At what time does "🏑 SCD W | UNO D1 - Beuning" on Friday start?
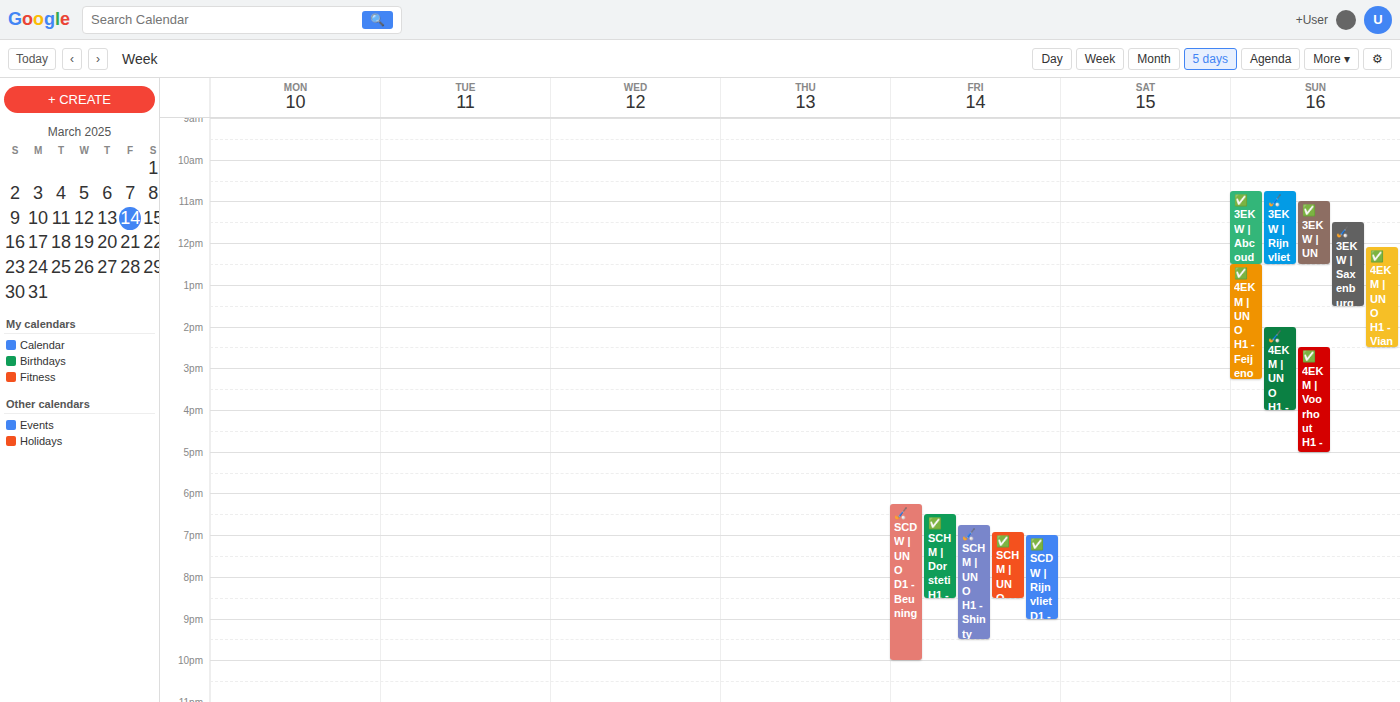
18:15